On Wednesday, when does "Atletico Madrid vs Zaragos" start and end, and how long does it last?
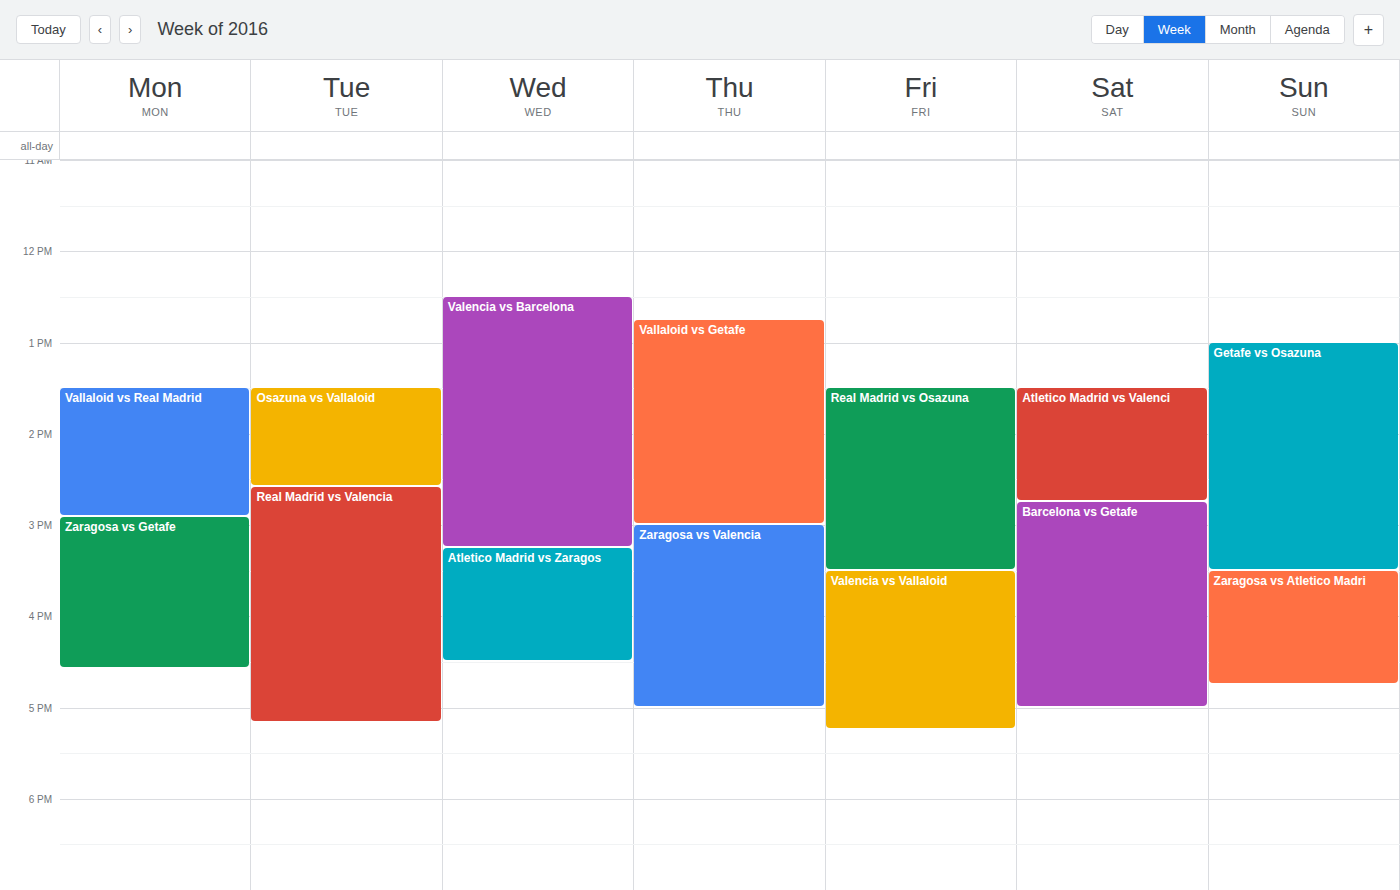
3:15 PM to 4:30 PM, 1 hour 15 minutes